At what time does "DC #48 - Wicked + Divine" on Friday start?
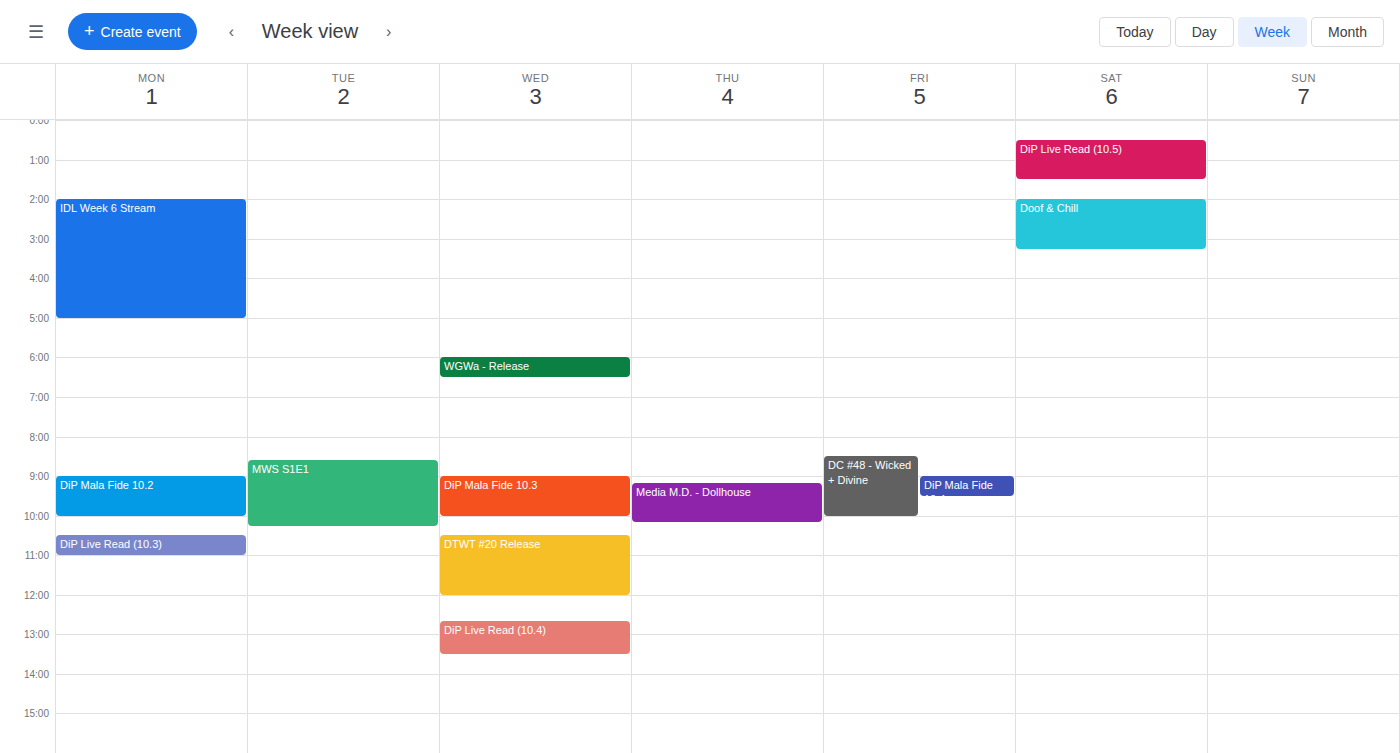
08:30